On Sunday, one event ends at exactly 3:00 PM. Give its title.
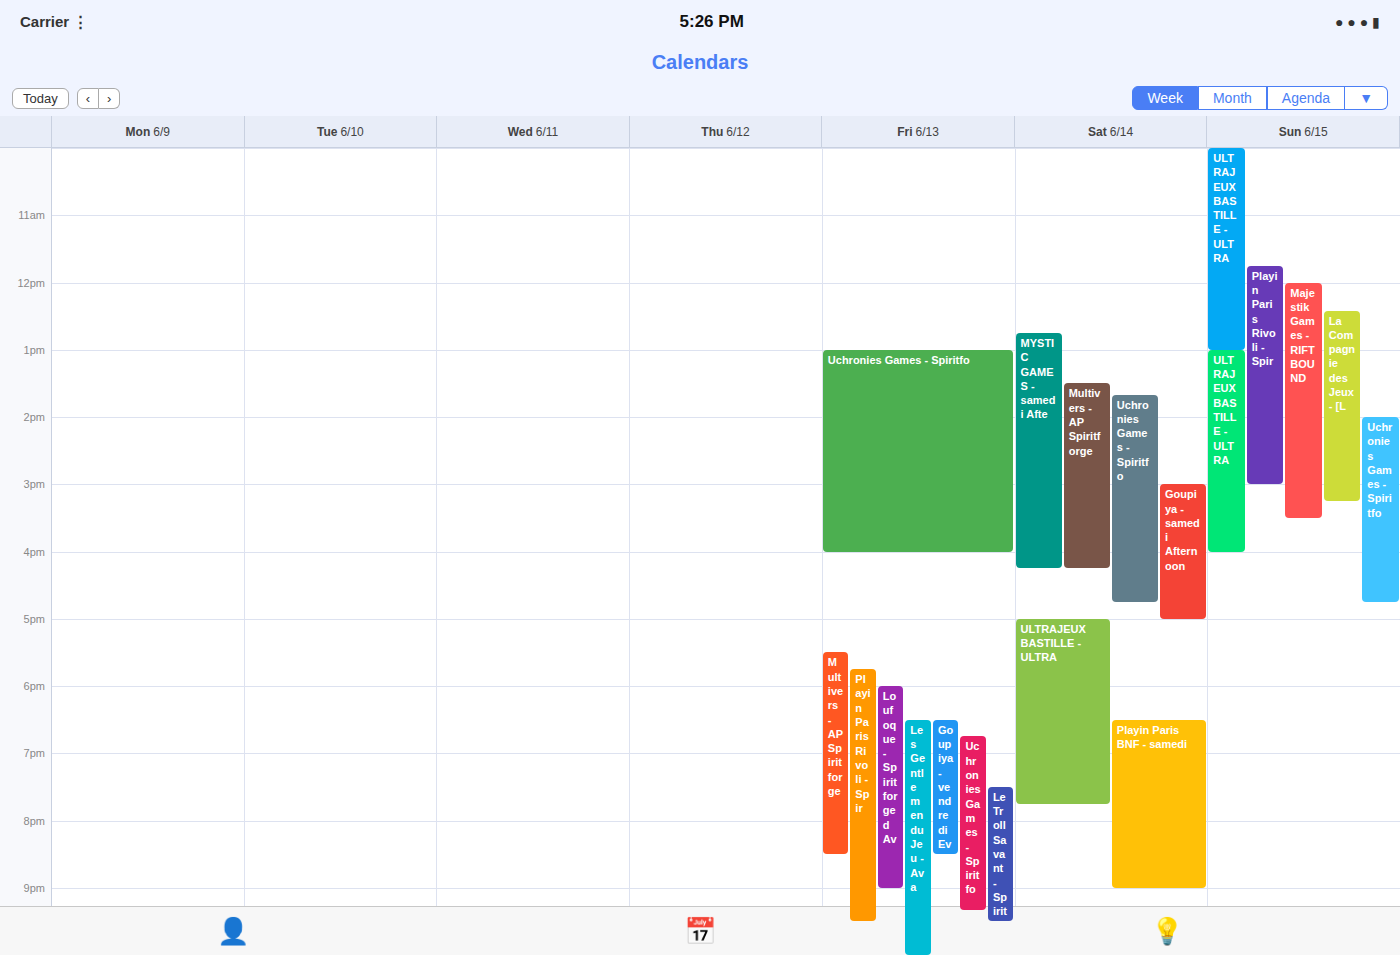
"Playin Paris Rivoli - Spir"